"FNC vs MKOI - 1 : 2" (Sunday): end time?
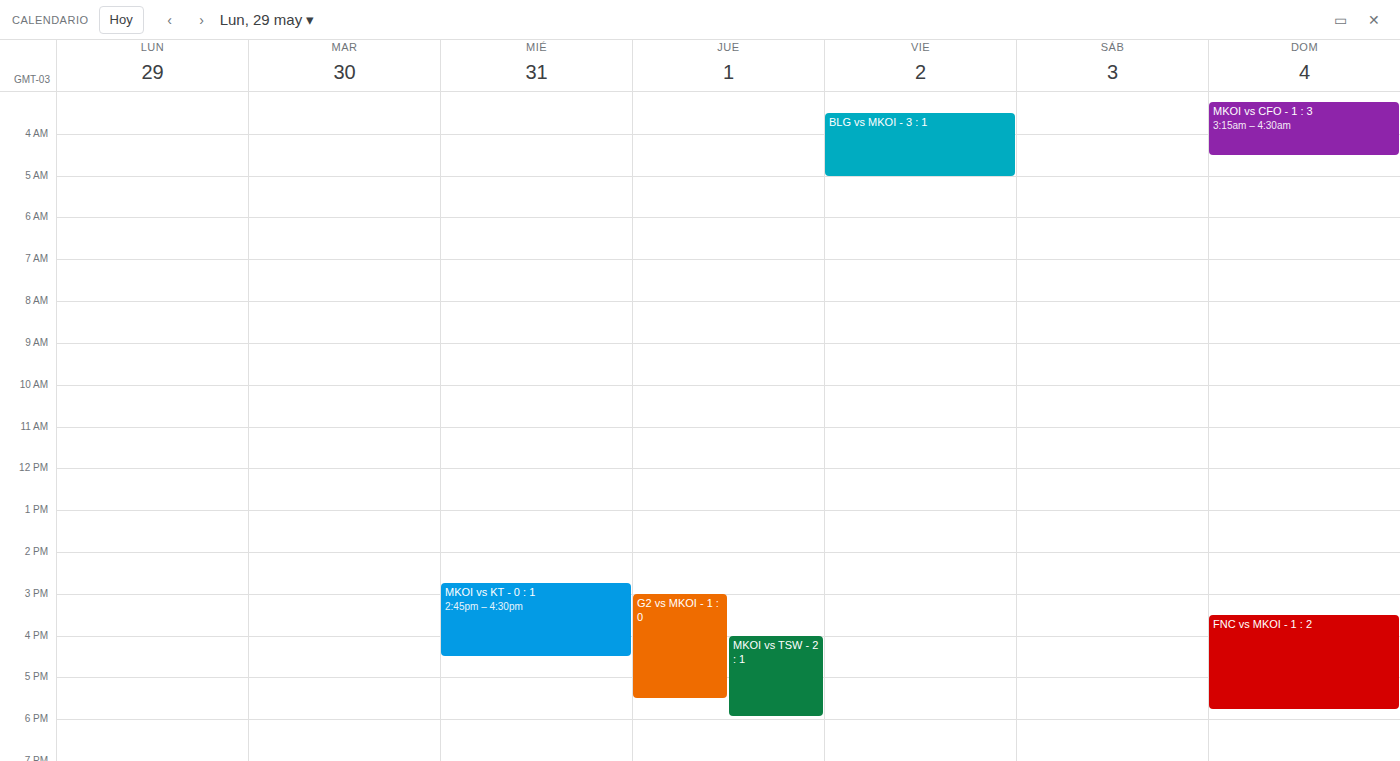
5:45 PM